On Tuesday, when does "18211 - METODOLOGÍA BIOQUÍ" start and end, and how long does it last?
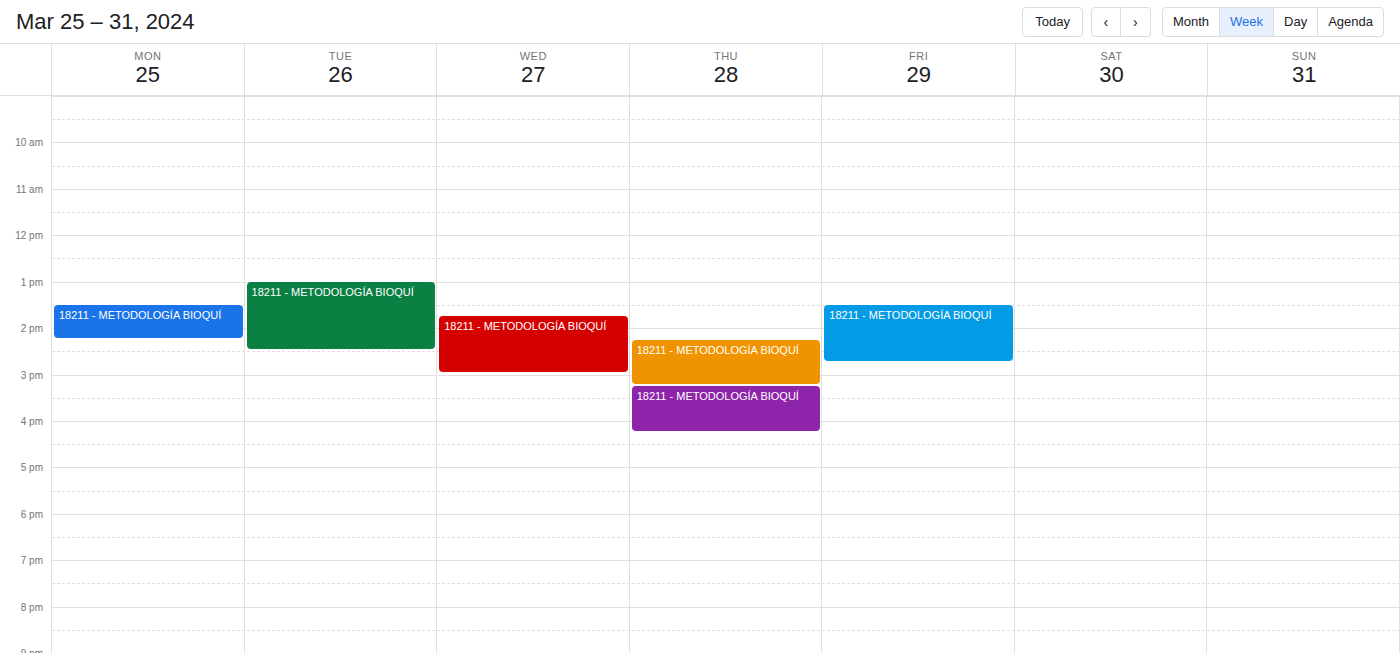
1:00 PM to 2:30 PM, 1 hour 30 minutes